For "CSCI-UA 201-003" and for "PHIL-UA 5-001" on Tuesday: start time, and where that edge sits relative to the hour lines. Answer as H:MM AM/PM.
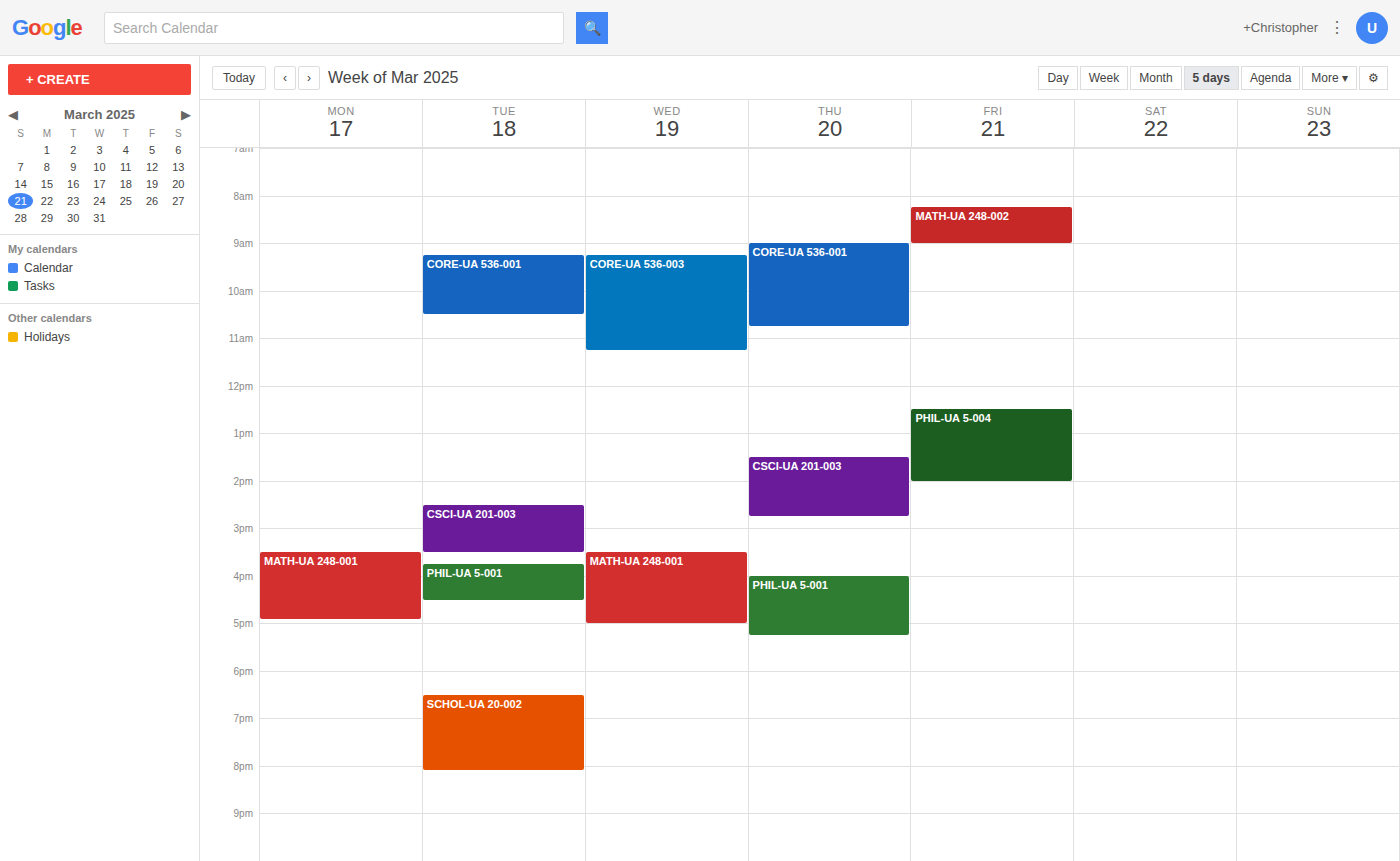
"CSCI-UA 201-003": 2:30 PM, halfway between the 2 PM and 3 PM lines. "PHIL-UA 5-001": 3:45 PM, neither: three quarters of the way from the 3 PM line to the 4 PM line.